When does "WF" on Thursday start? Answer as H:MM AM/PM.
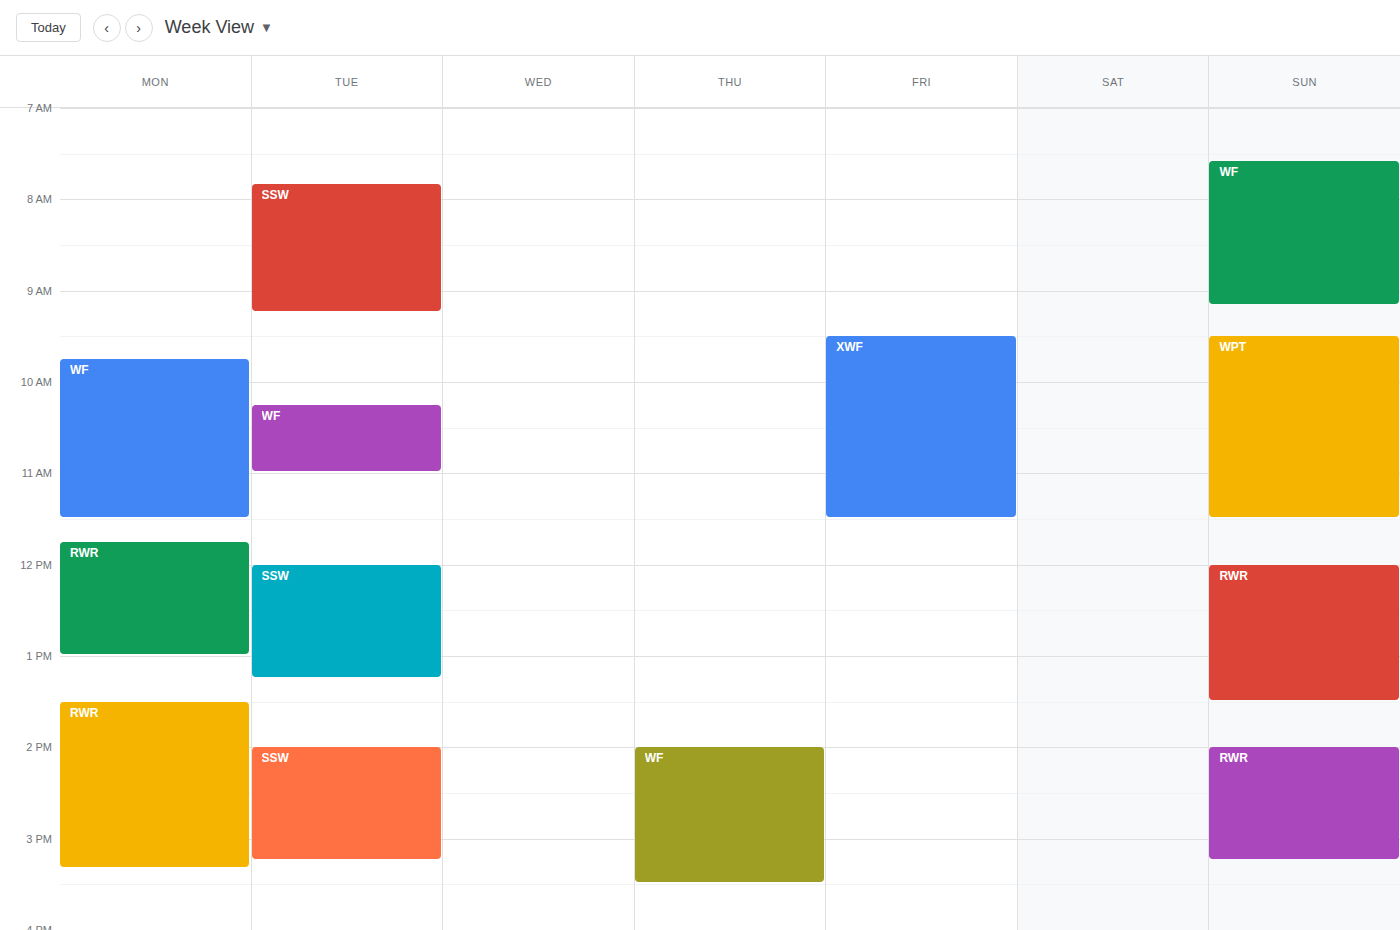
2:00 PM